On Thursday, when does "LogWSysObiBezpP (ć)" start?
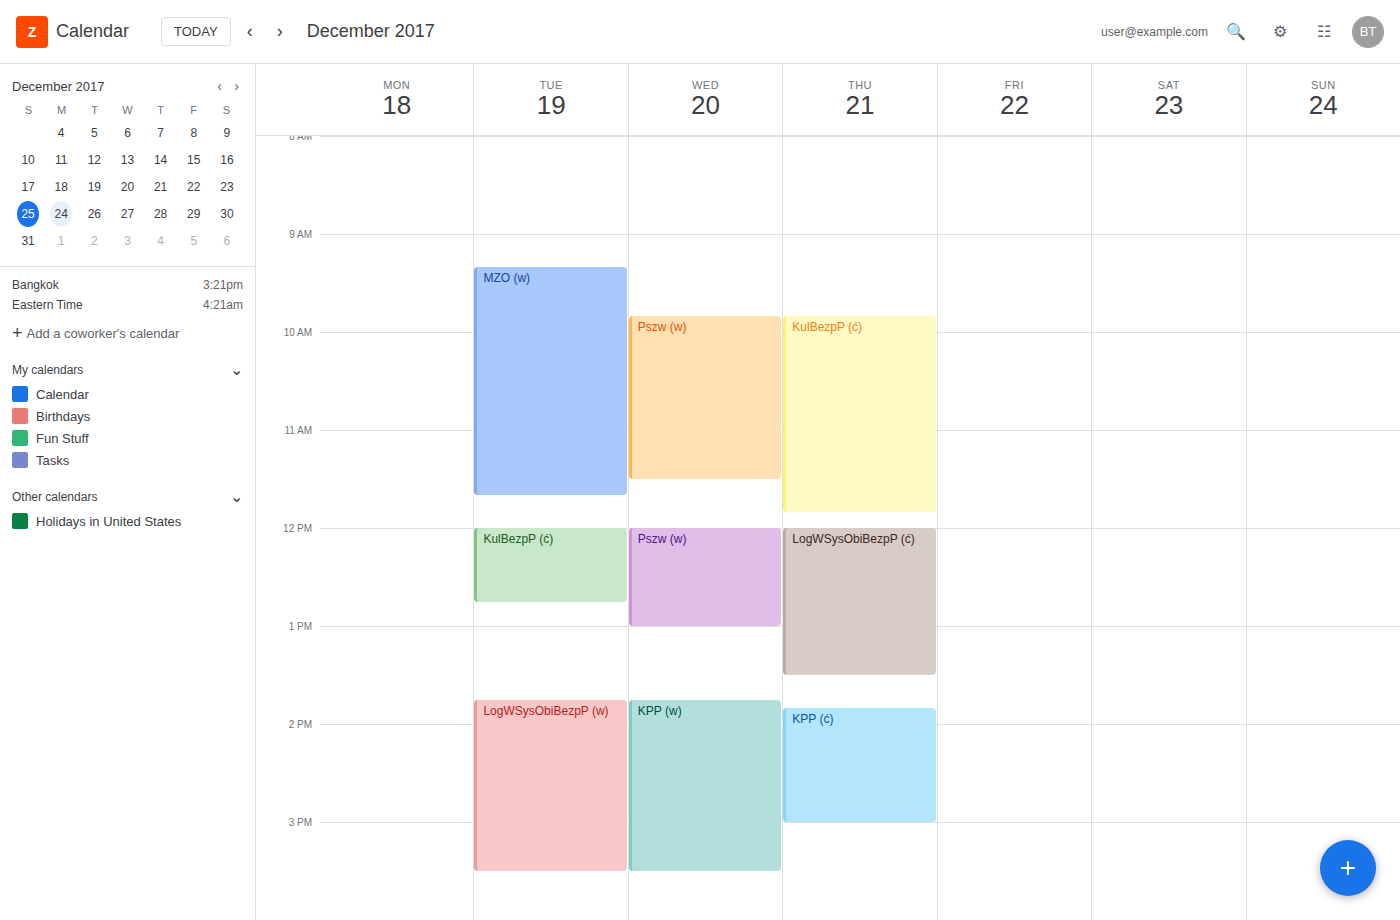
12:00 PM